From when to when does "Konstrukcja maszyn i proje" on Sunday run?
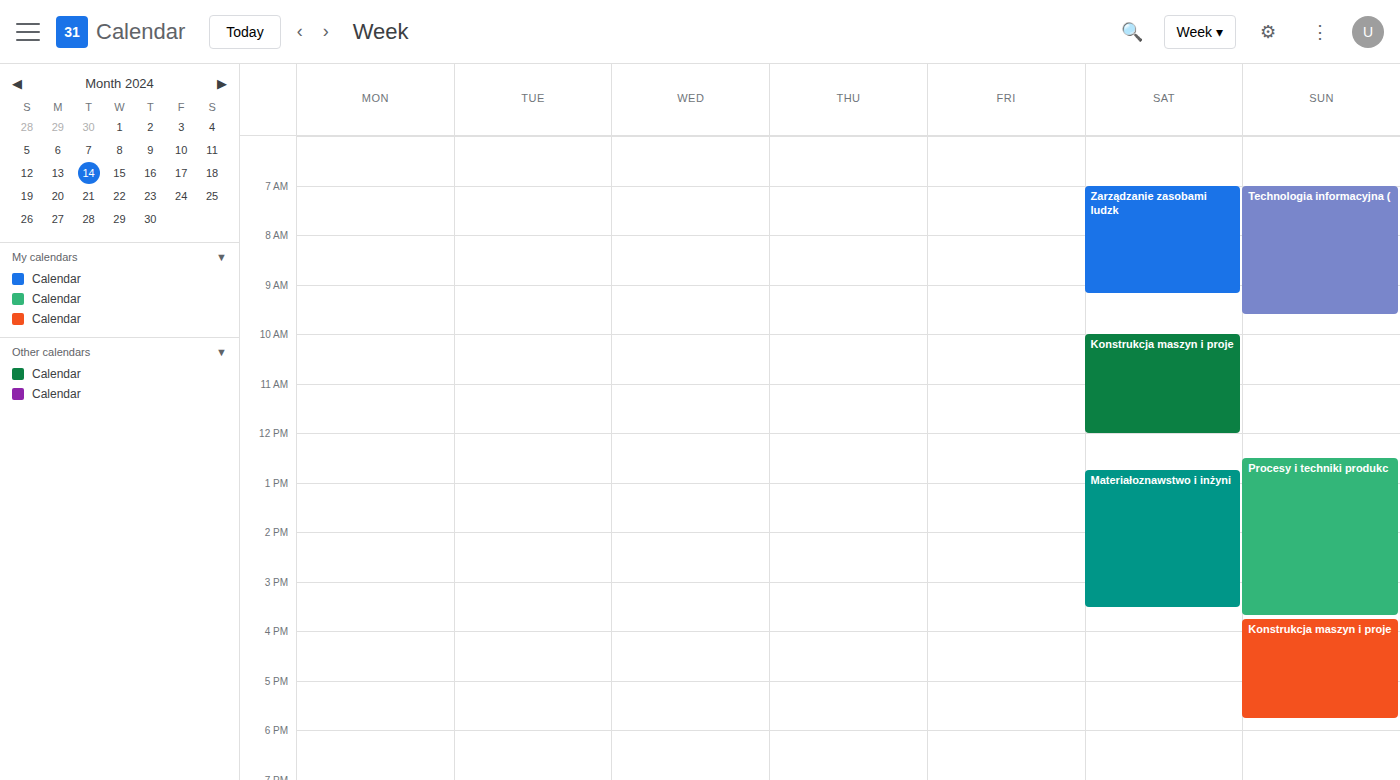
3:45 PM to 5:45 PM